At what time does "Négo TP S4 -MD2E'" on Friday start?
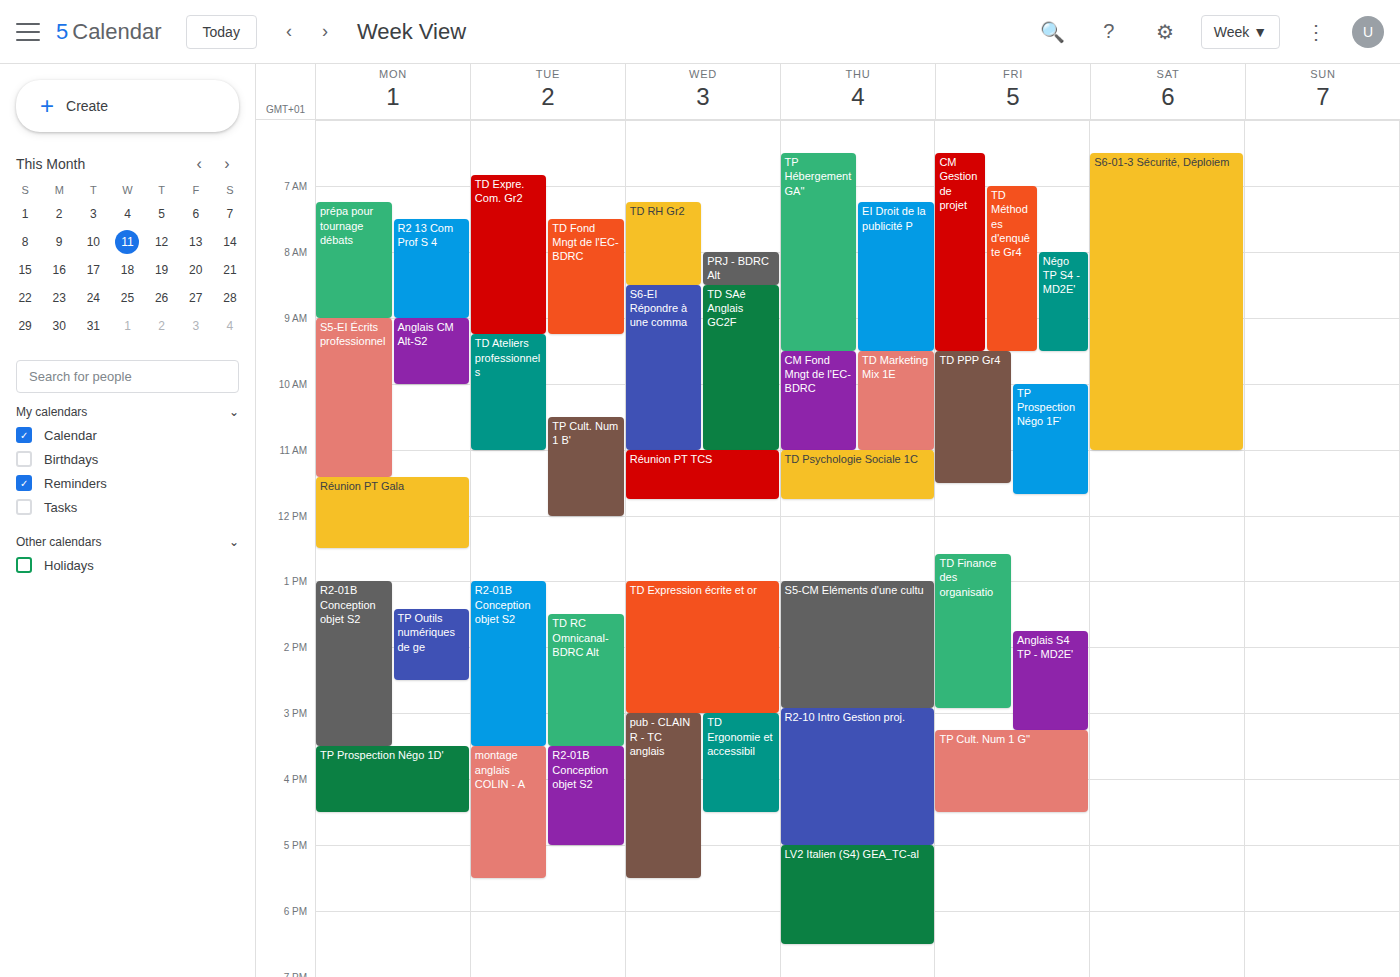
8:00 AM